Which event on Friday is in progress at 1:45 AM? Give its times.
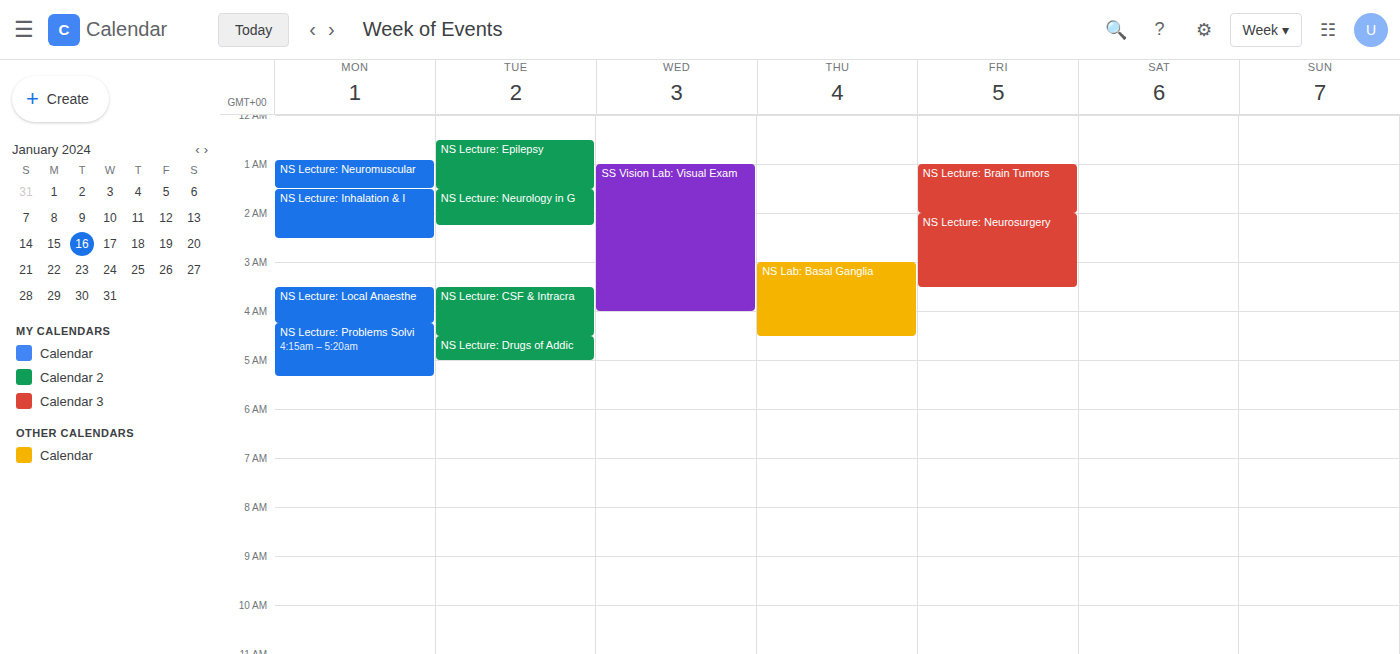
"NS Lecture: Brain Tumors", 1:00 AM to 2:00 AM